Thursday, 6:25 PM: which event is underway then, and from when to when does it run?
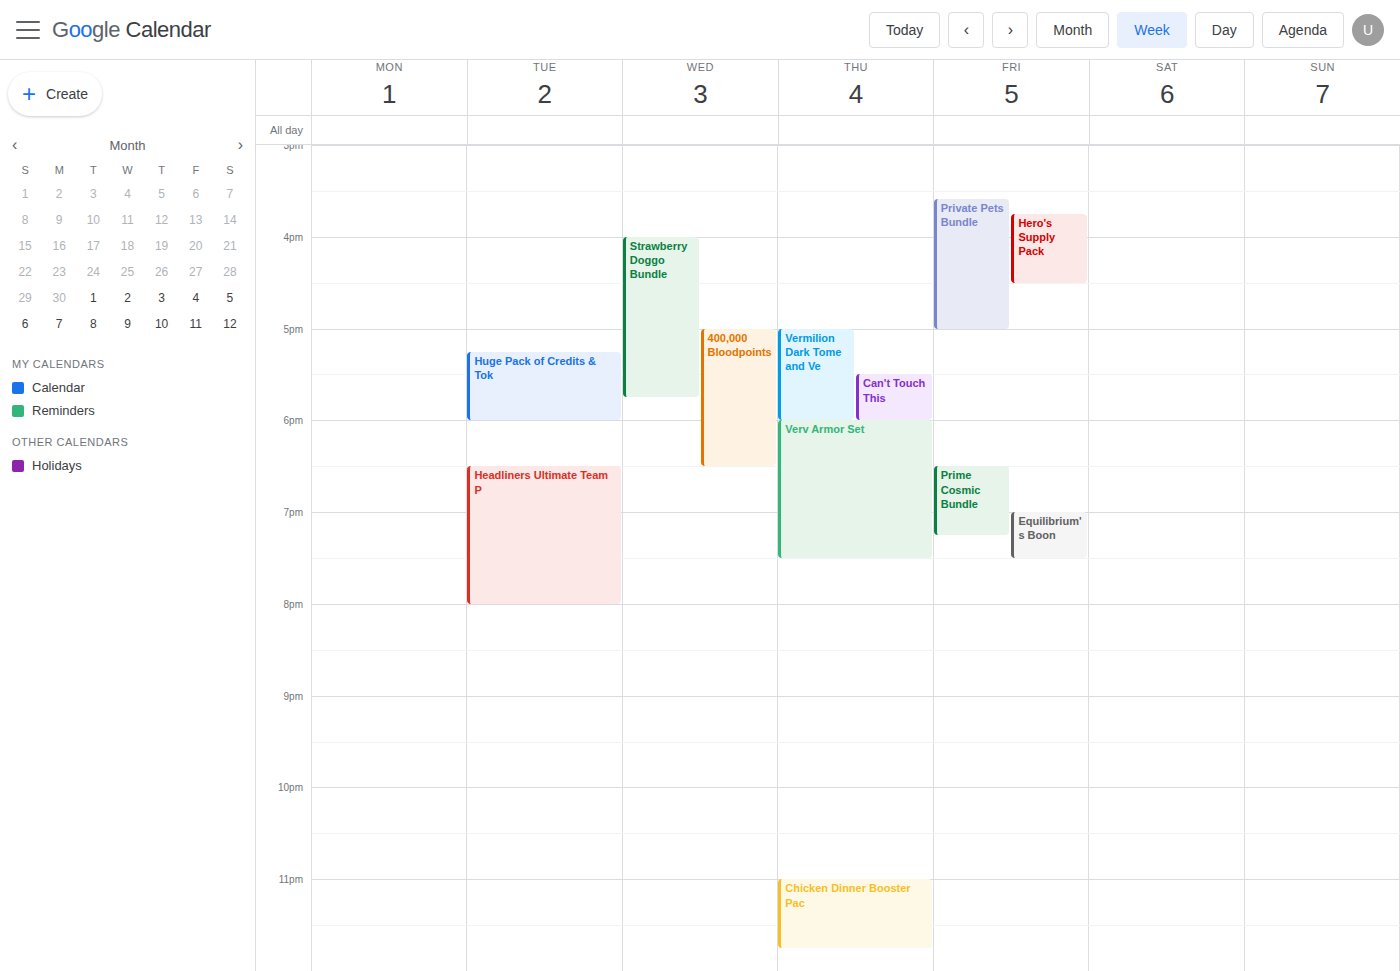
"Verv Armor Set", 6:00 PM to 7:30 PM